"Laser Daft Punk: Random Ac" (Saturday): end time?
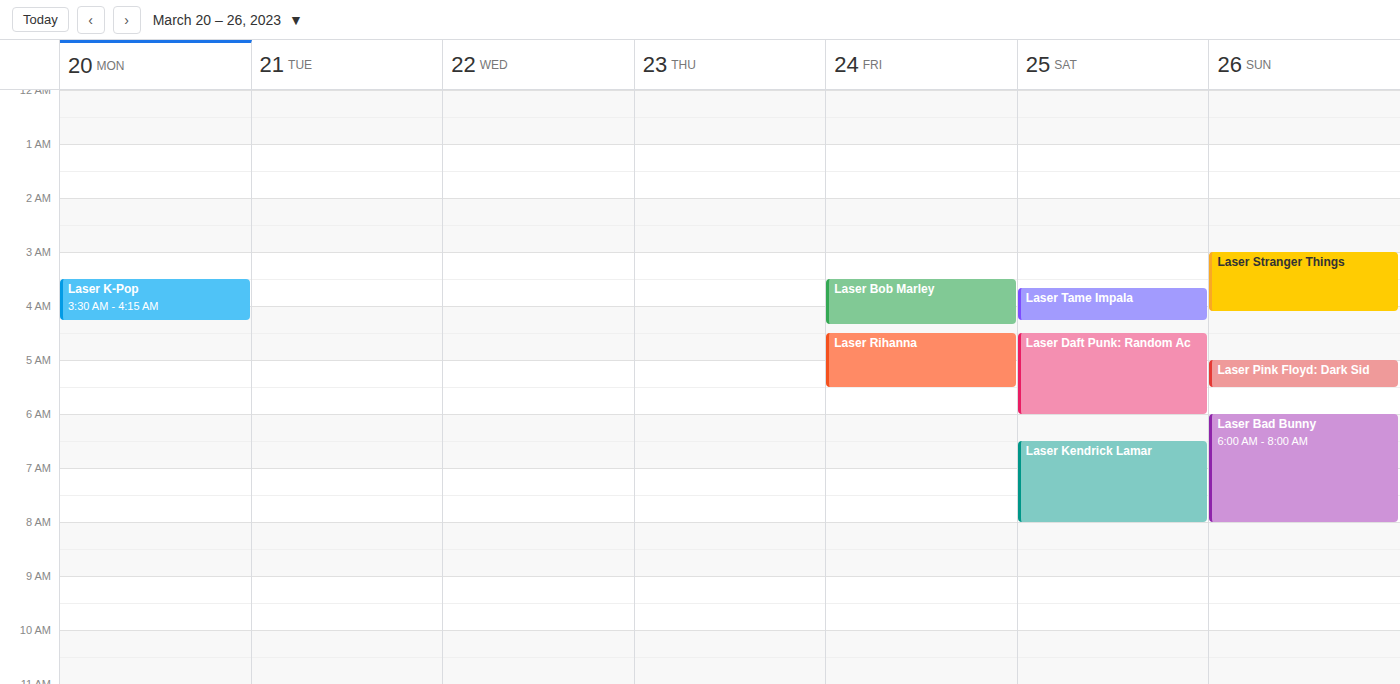
6:00 AM